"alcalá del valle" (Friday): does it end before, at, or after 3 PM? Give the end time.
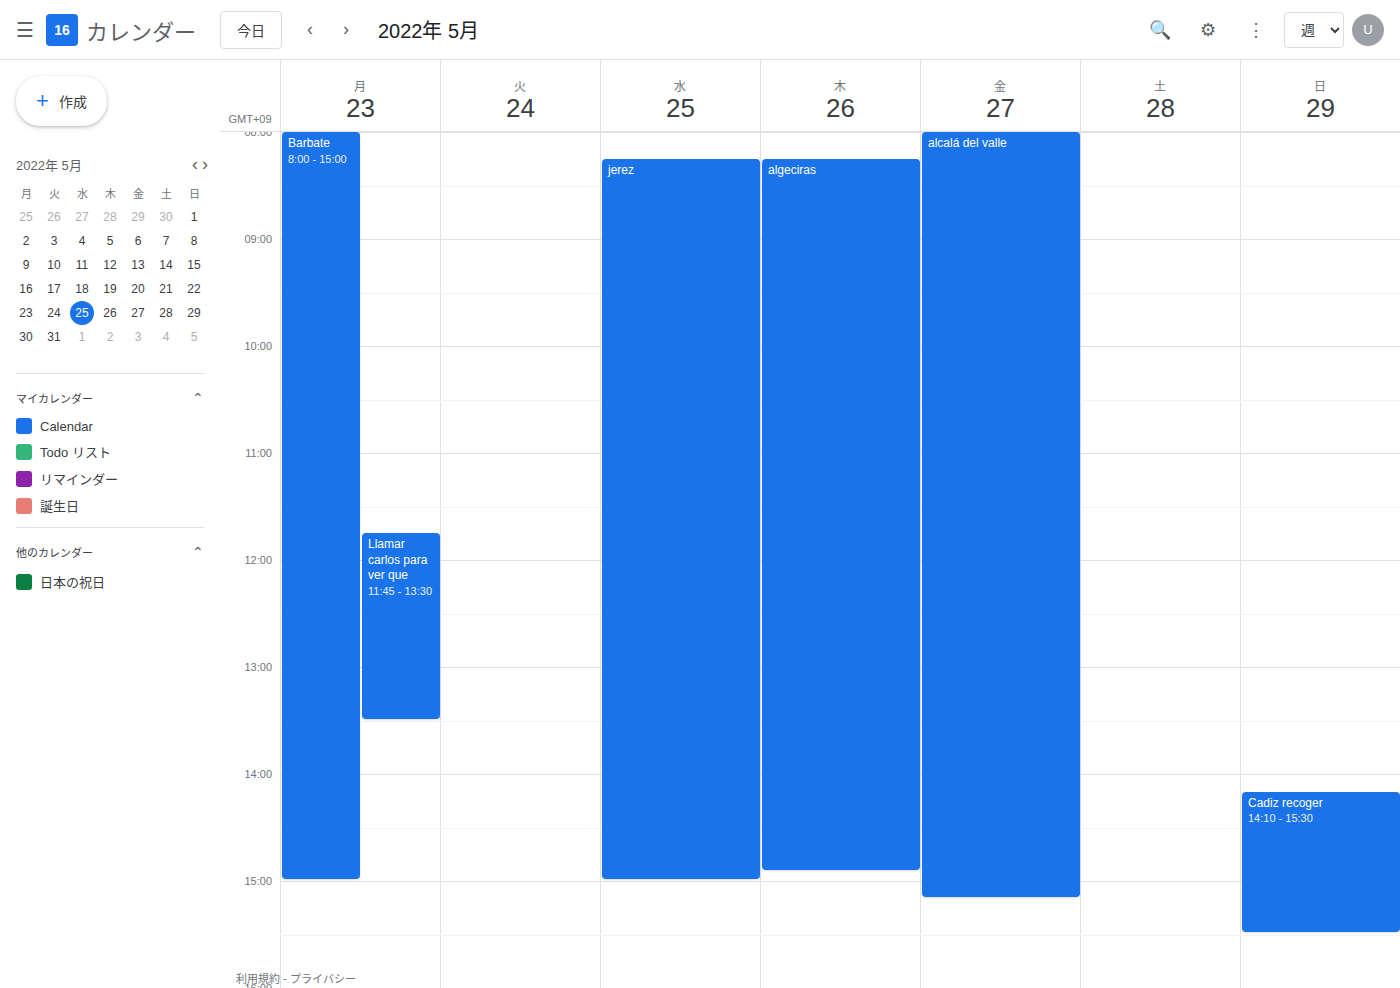
3:10 PM -- after 3 PM, 10 minutes below the 3 PM line.